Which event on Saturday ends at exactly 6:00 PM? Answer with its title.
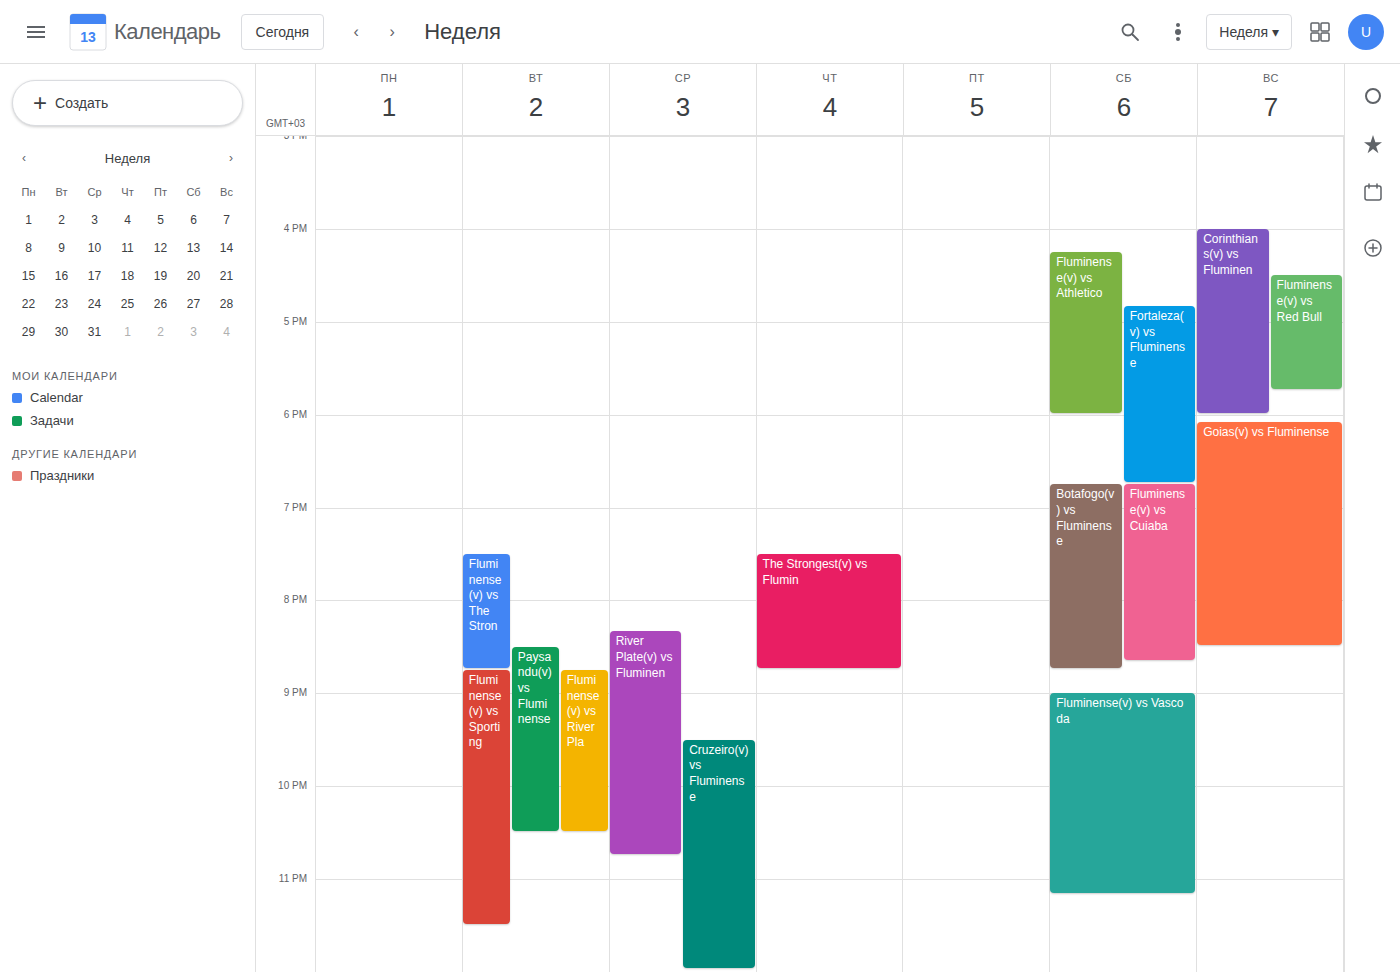
"Fluminense(v) vs Athletico"